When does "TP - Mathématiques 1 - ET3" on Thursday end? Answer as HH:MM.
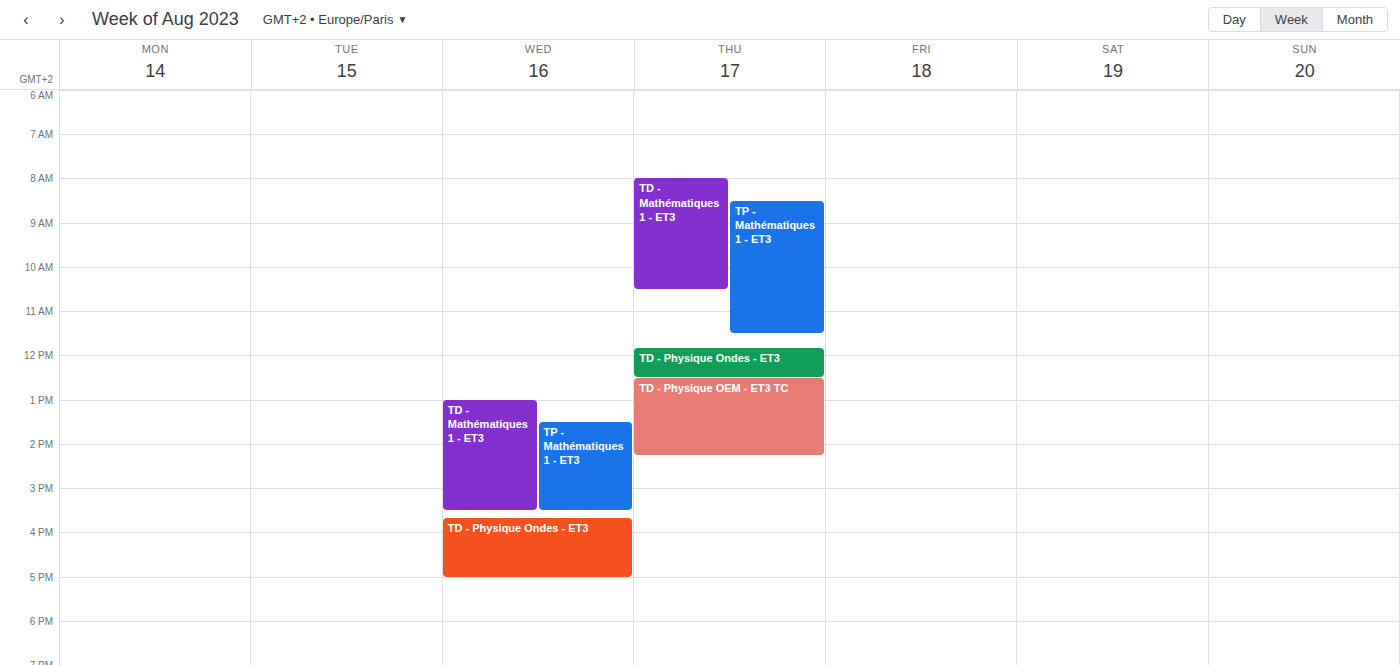
11:30